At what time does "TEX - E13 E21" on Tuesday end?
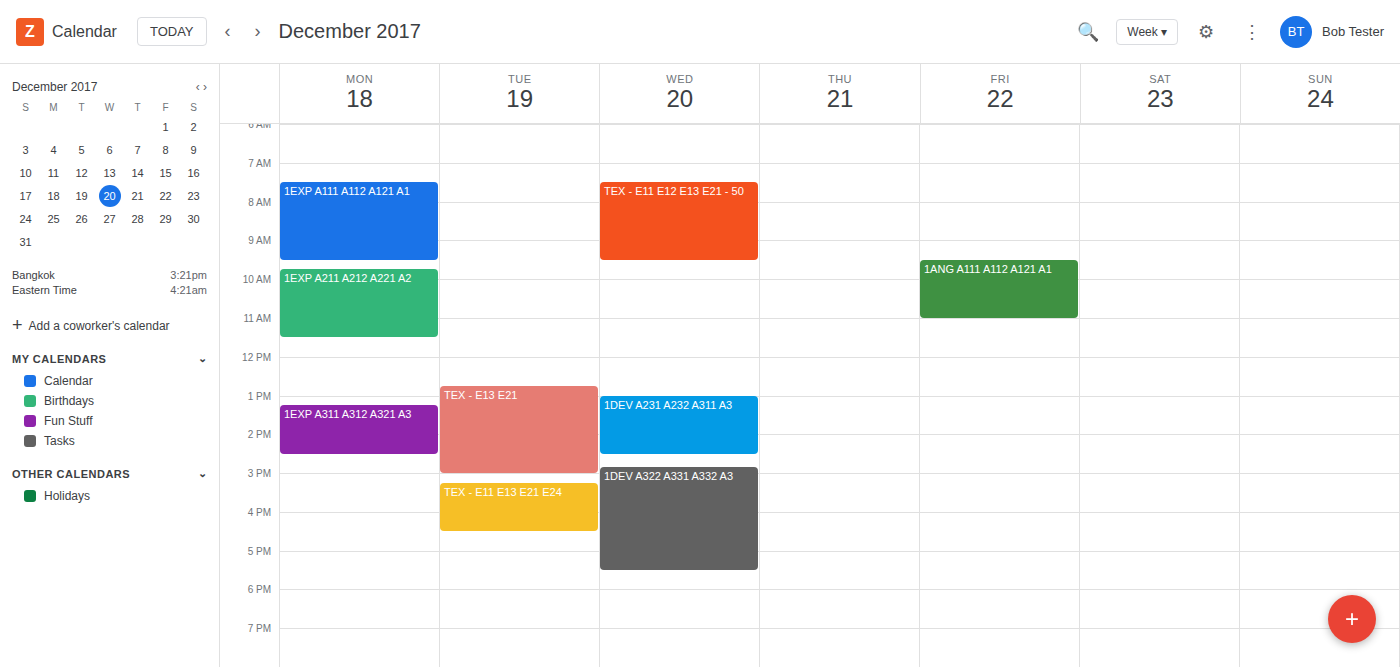
3:00 PM